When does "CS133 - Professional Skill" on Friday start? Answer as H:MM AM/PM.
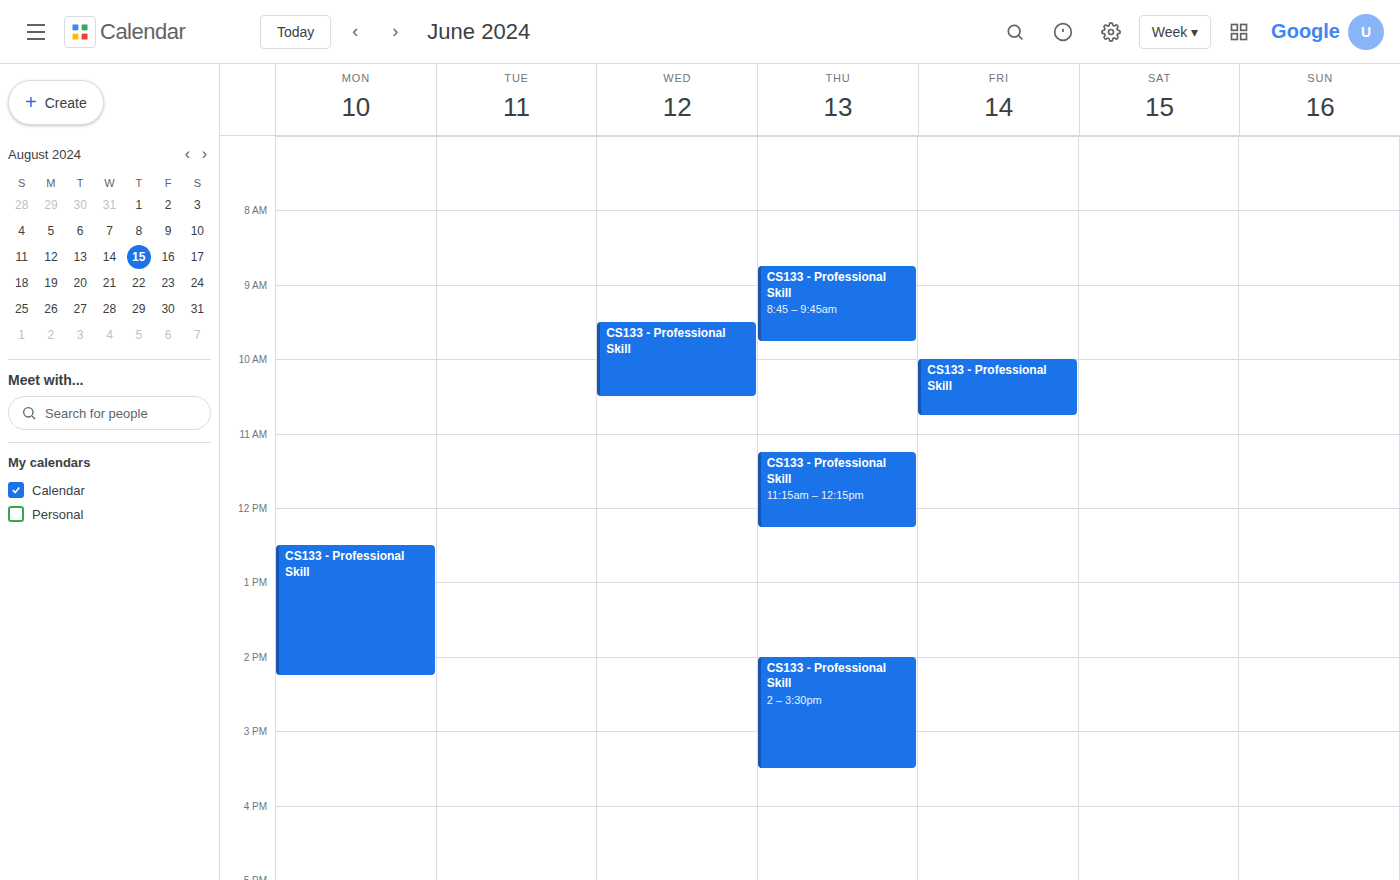
10:00 AM